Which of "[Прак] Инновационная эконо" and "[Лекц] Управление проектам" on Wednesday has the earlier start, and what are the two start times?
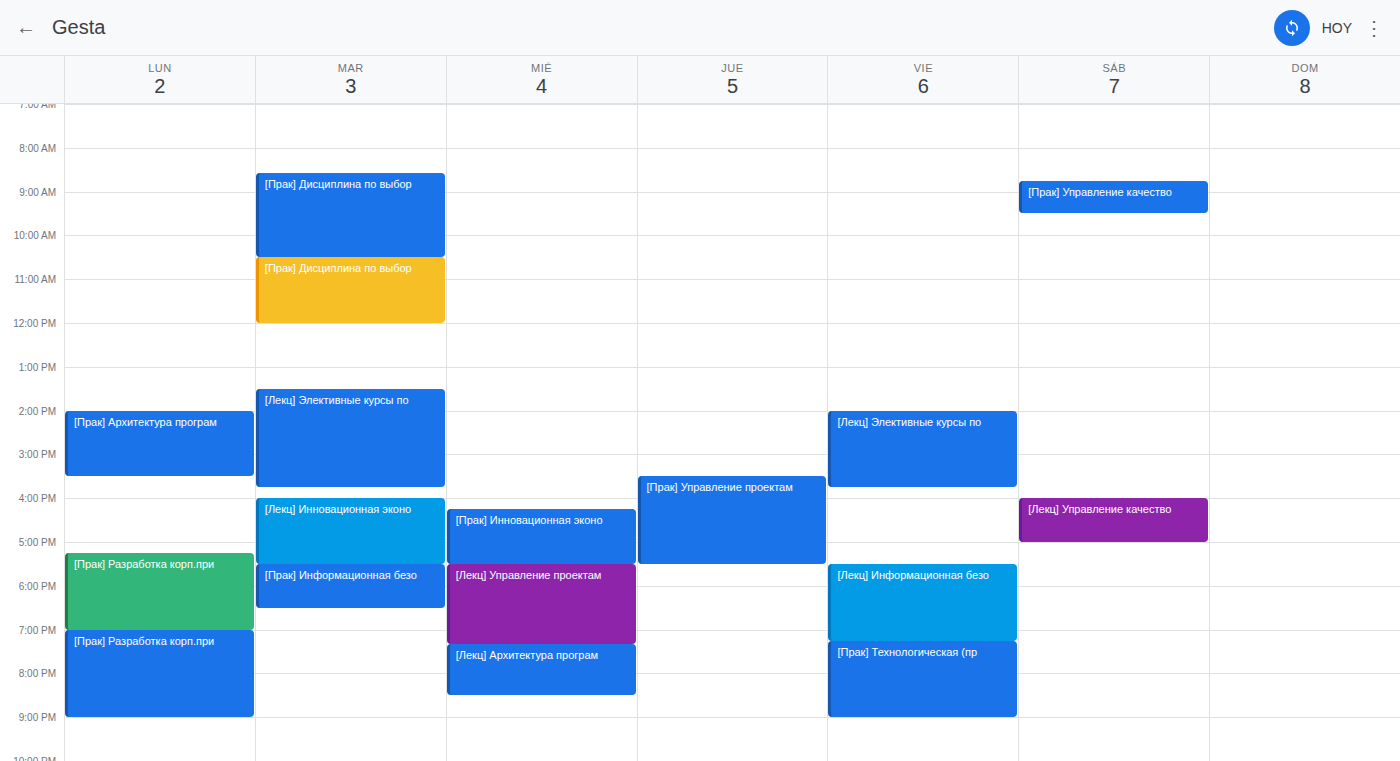
"[Прак] Инновационная эконо" 4:15 PM; "[Лекц] Управление проектам" 5:30 PM.